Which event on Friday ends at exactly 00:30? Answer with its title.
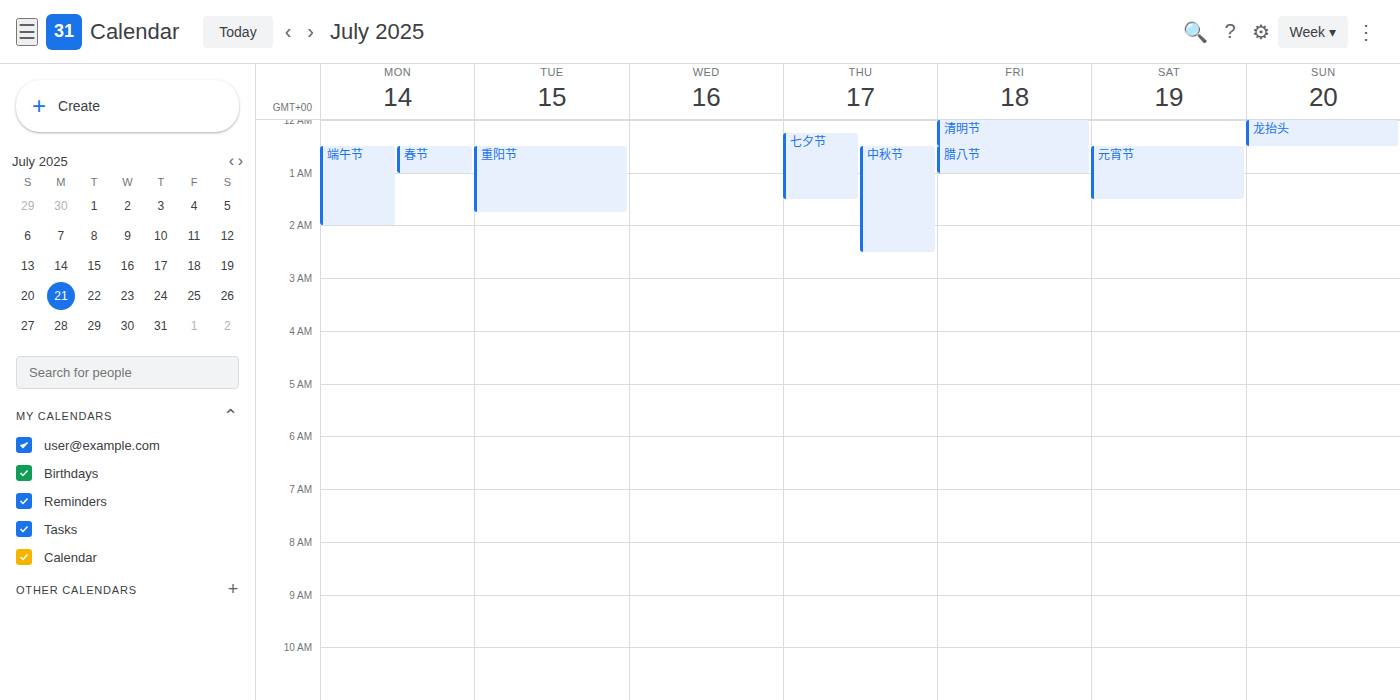
"清明节"